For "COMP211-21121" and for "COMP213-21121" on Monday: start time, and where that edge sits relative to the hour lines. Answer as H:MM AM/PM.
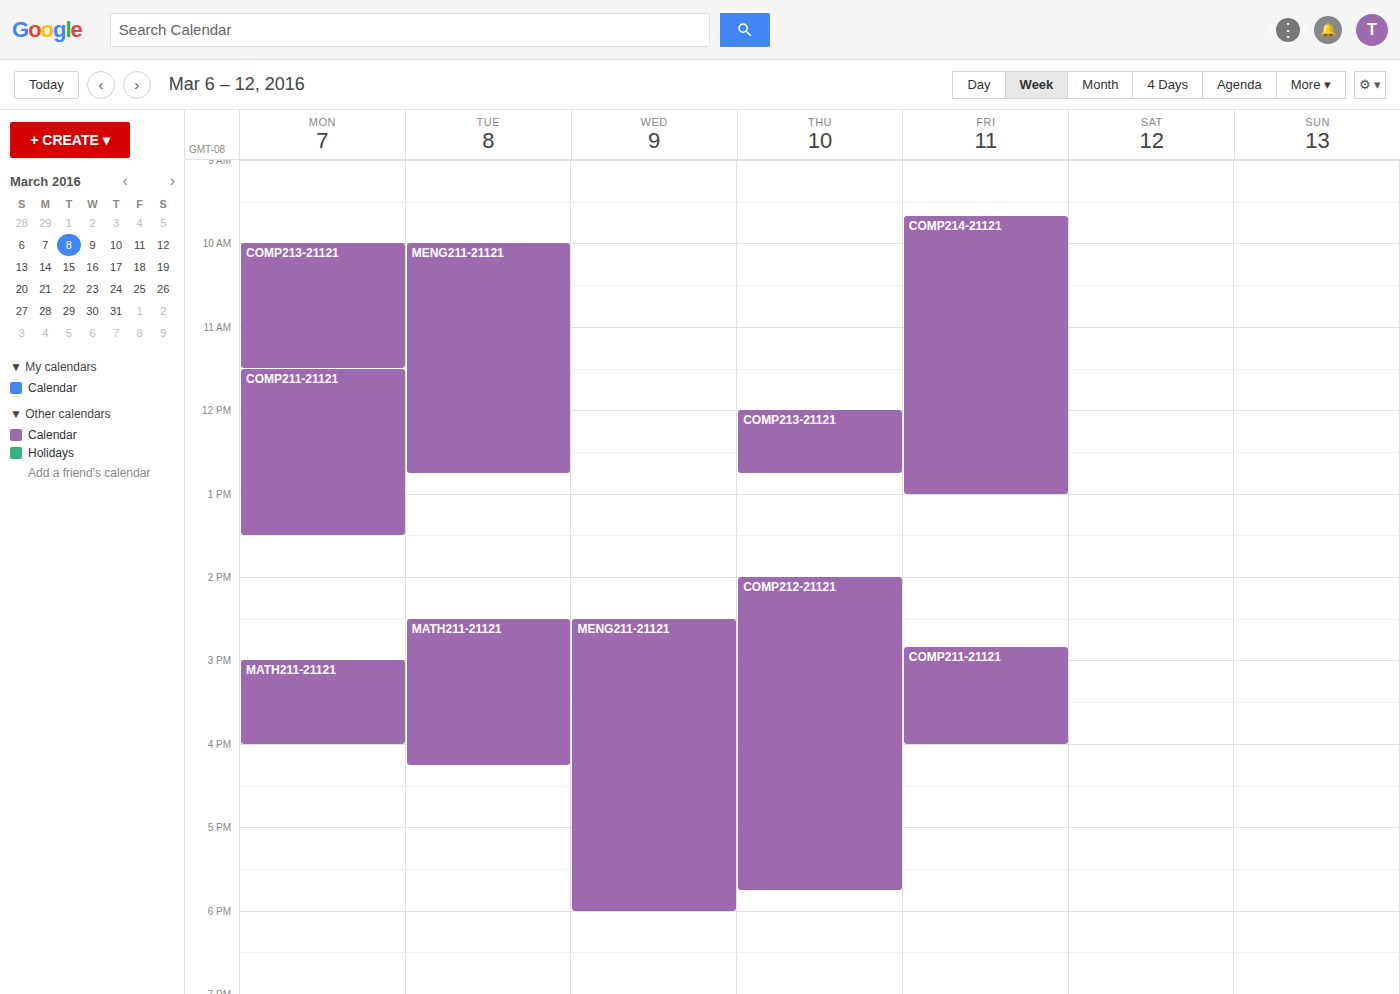
"COMP211-21121": 11:30 AM, halfway between the 11 AM and 12 PM lines. "COMP213-21121": 10:00 AM, exactly on the 10 AM line.